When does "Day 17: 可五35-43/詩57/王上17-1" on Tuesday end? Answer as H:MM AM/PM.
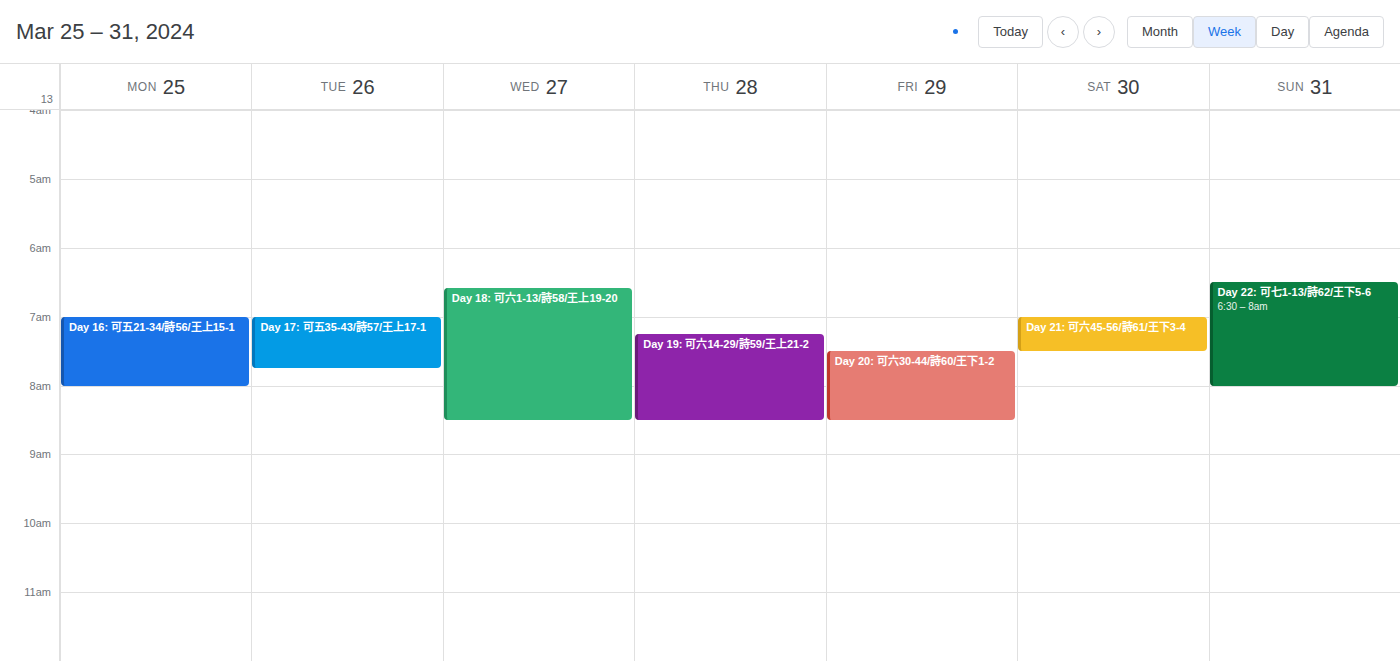
7:45 AM